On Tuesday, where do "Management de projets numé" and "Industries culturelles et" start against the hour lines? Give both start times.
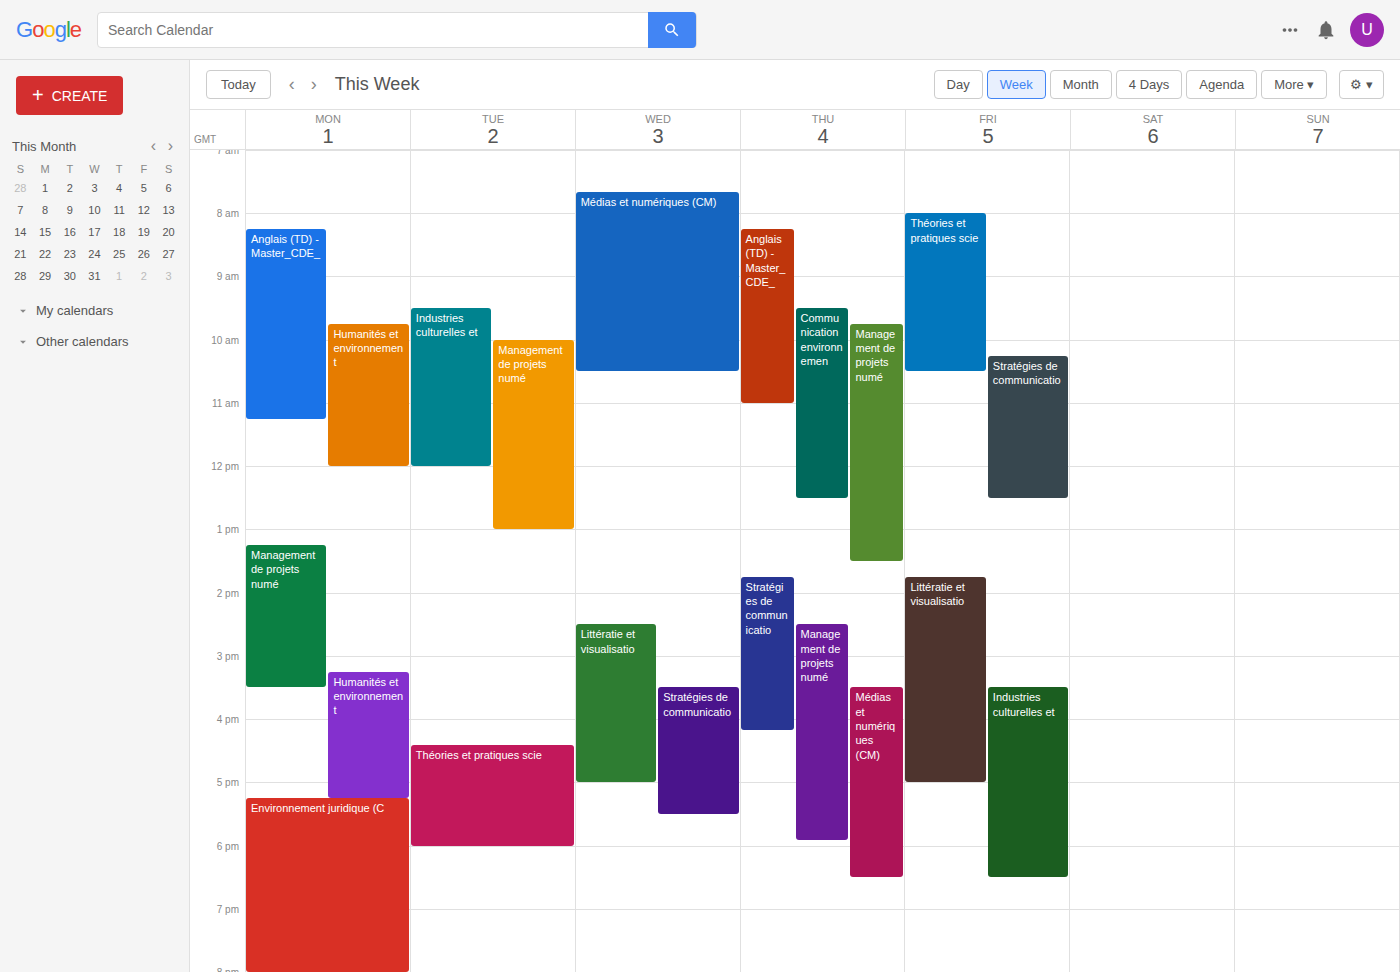
"Management de projets numé": 10:00 AM, exactly on the 10 AM line. "Industries culturelles et": 9:30 AM, halfway between the 9 AM and 10 AM lines.